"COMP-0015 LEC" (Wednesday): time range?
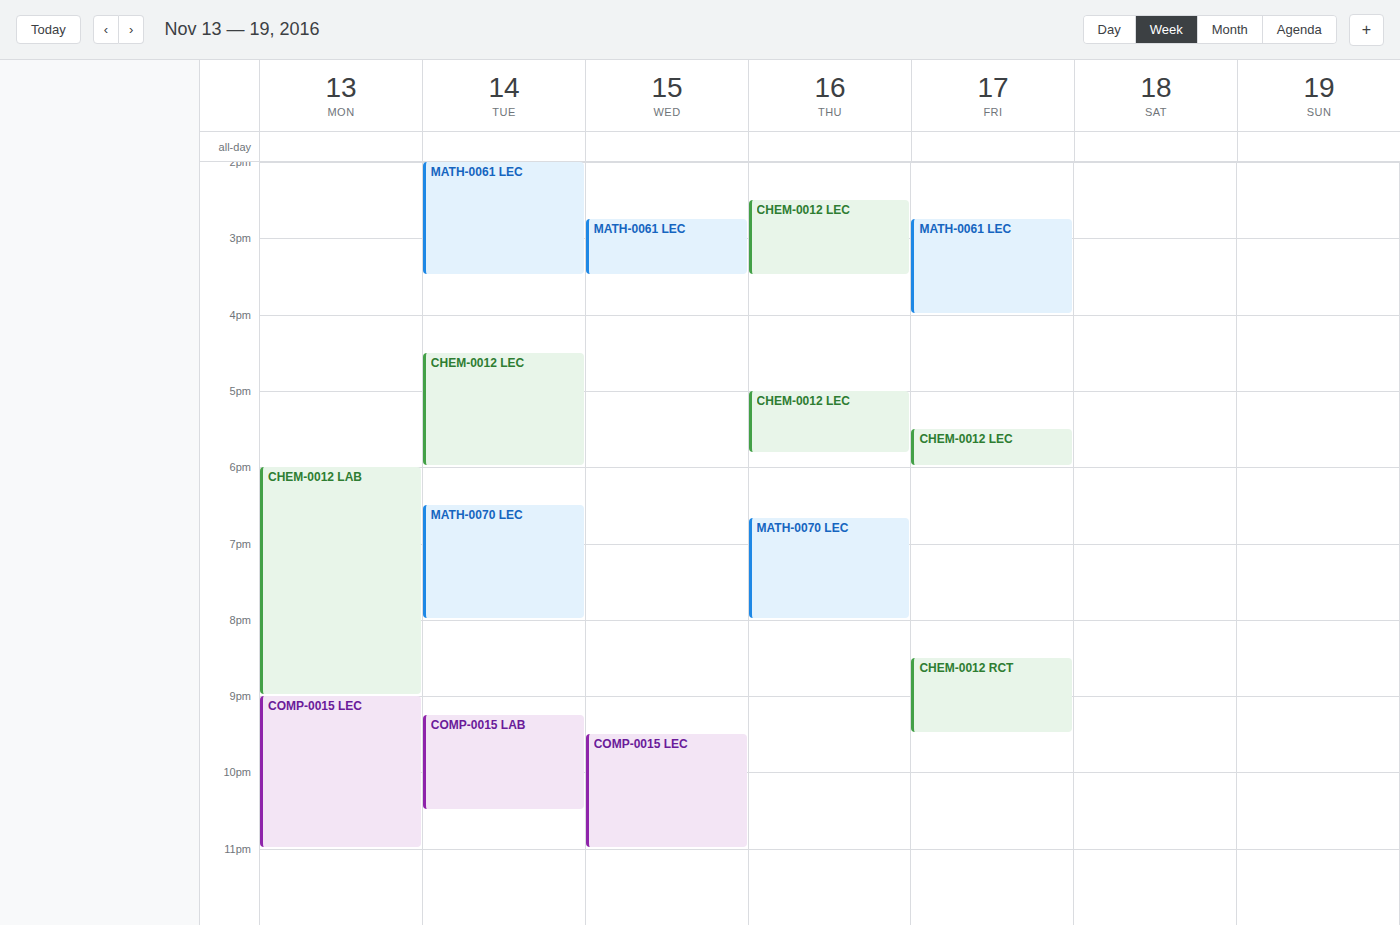
9:30 PM to 11:00 PM